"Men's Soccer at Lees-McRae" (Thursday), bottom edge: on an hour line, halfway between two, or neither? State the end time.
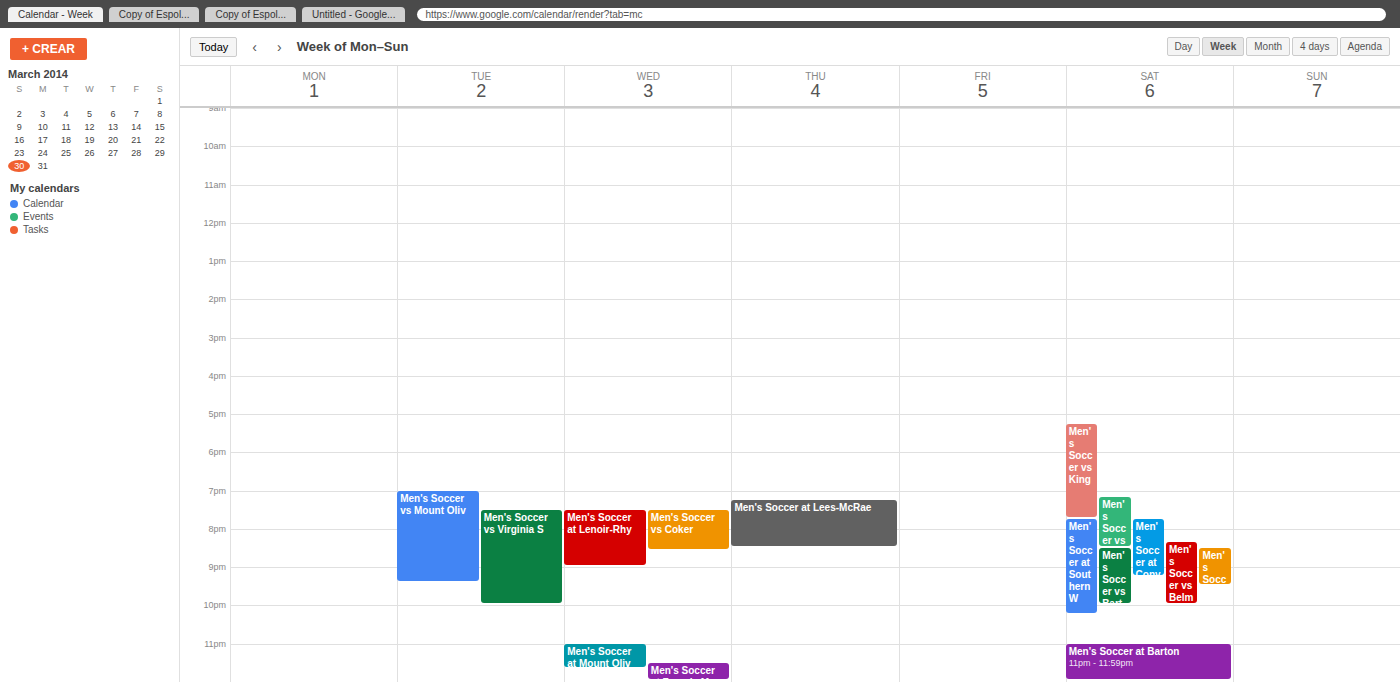
8:30 PM -- halfway between the 8 PM and 9 PM lines.